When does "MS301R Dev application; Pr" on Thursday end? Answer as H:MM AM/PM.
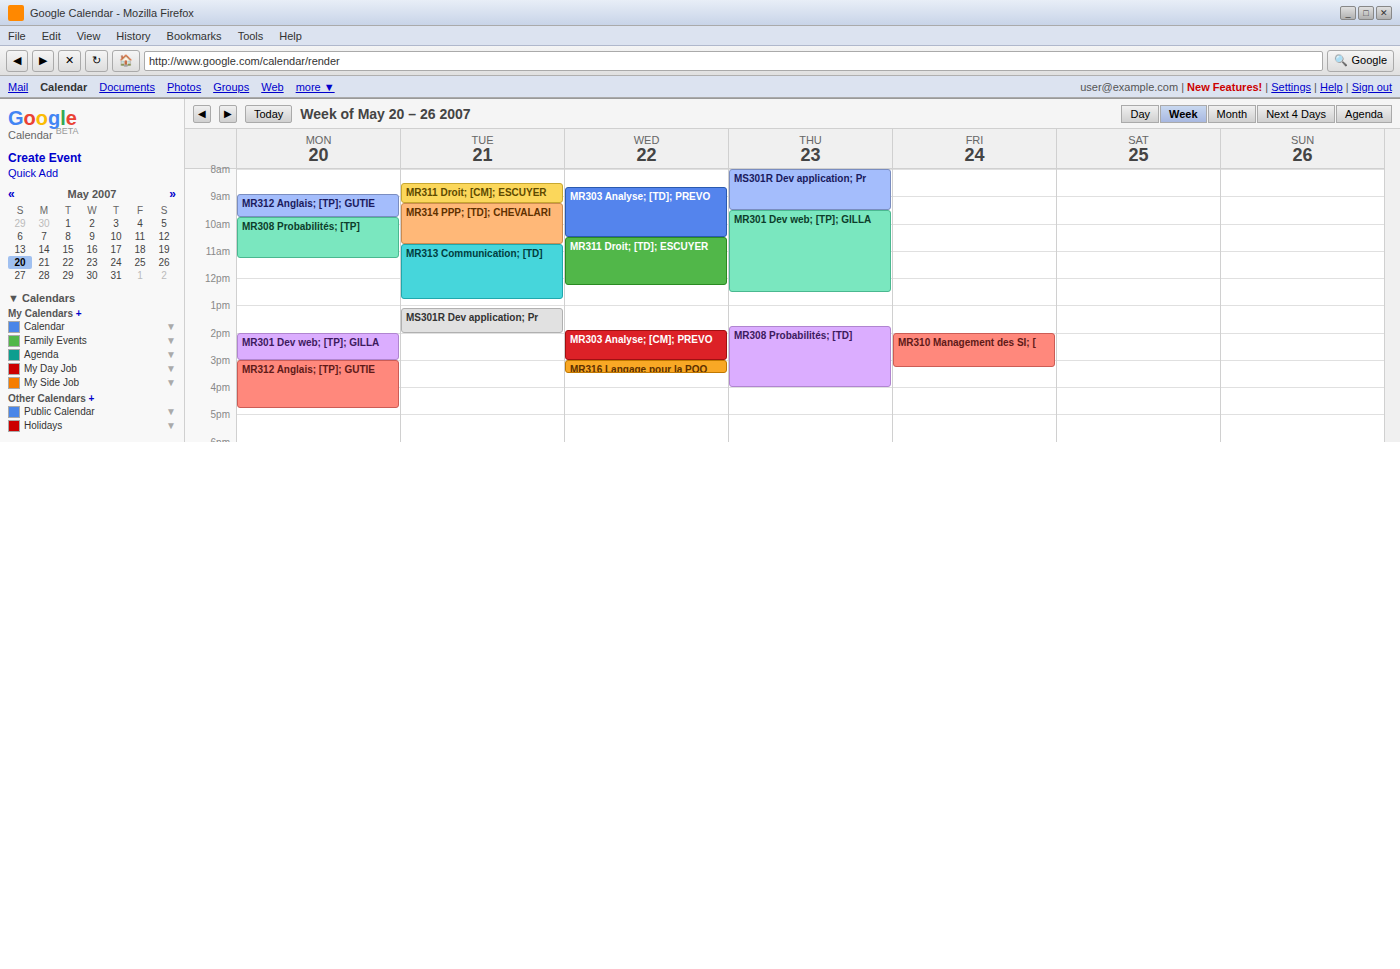
9:30 AM